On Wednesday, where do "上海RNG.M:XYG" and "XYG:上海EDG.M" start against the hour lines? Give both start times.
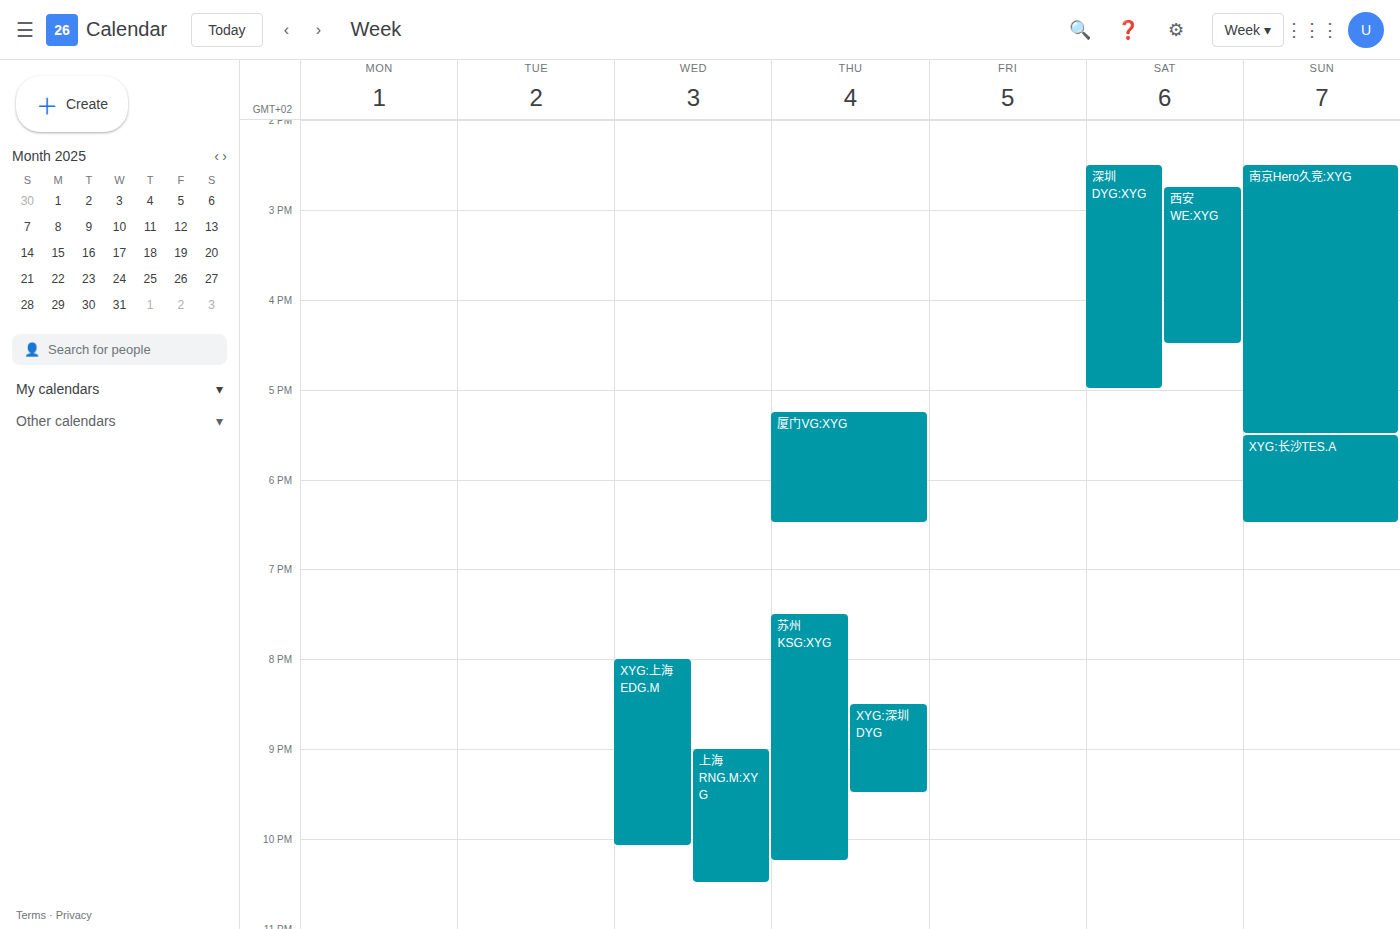
"上海RNG.M:XYG": 21:00, exactly on the 21:00 line. "XYG:上海EDG.M": 20:00, exactly on the 20:00 line.